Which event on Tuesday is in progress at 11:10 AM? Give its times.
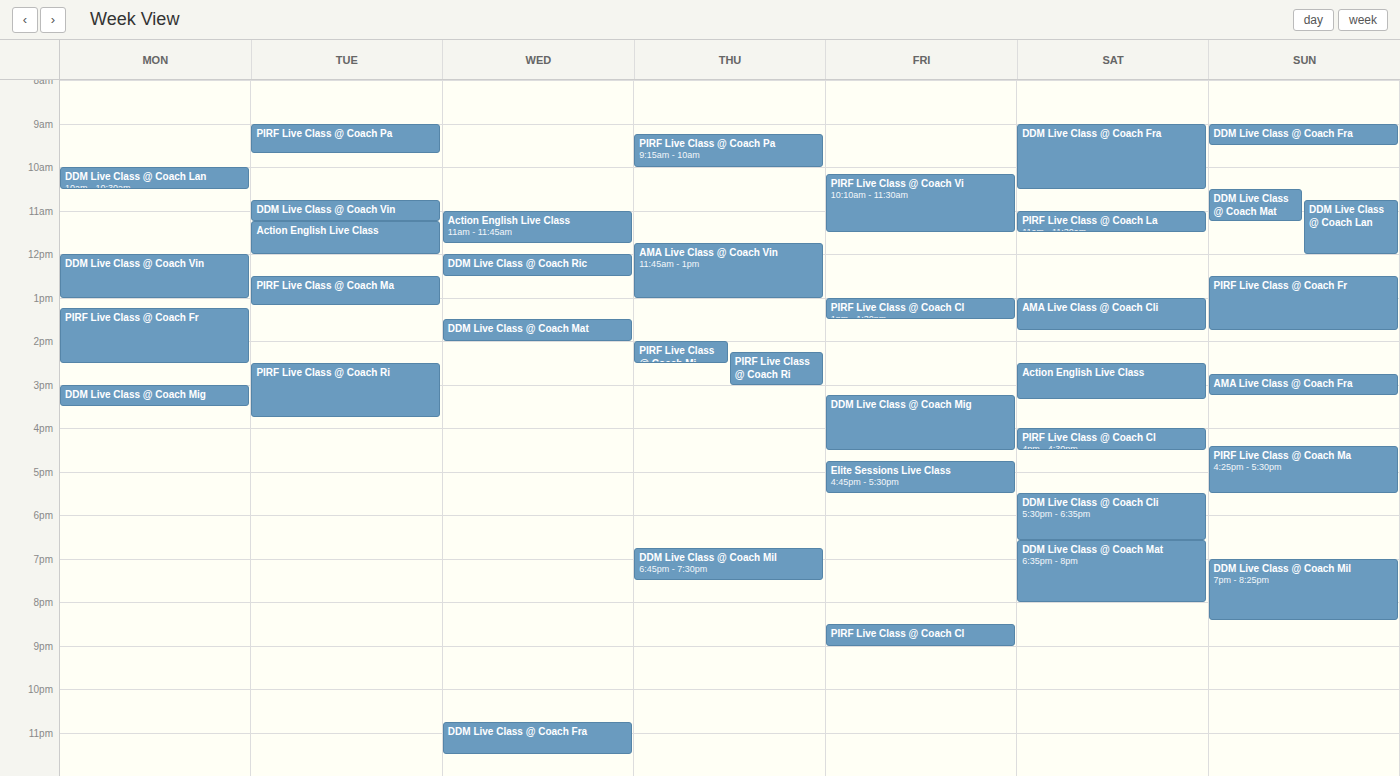
"DDM Live Class @ Coach Vin", 10:45 AM to 11:15 AM